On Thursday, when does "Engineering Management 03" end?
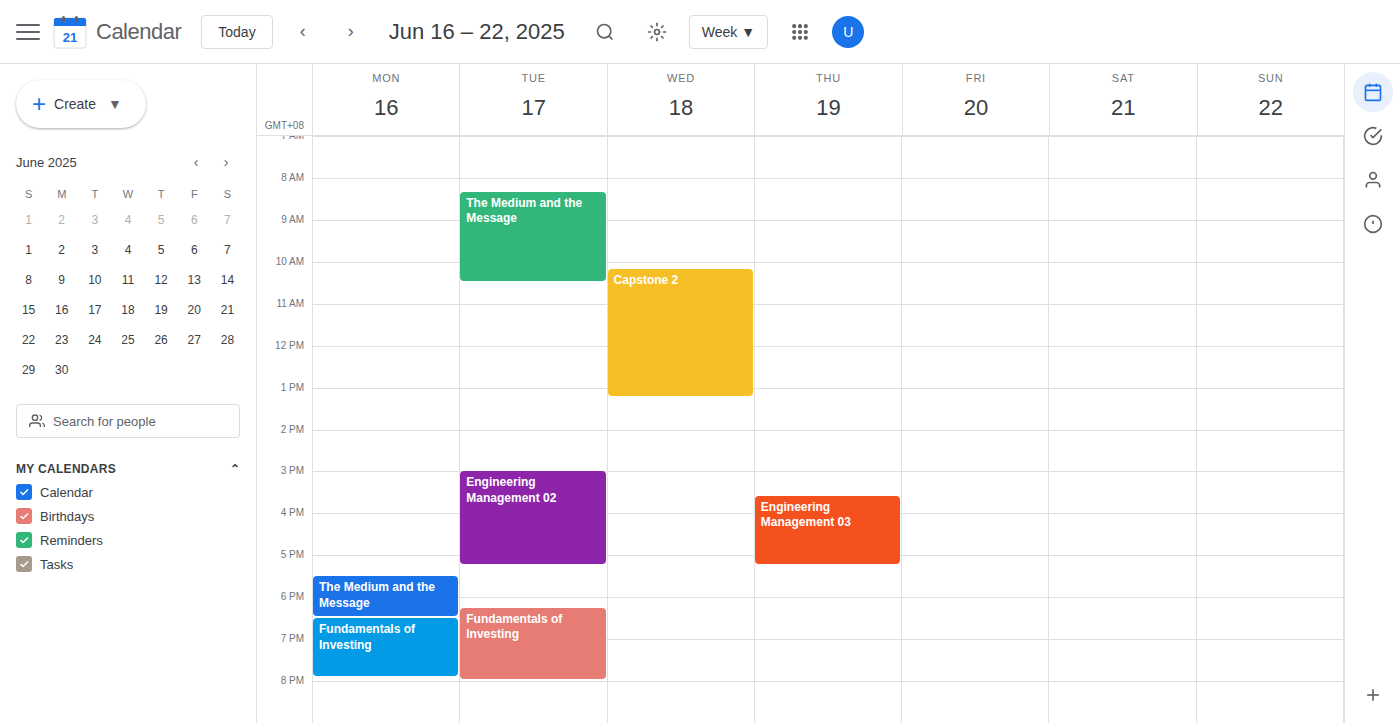
17:15